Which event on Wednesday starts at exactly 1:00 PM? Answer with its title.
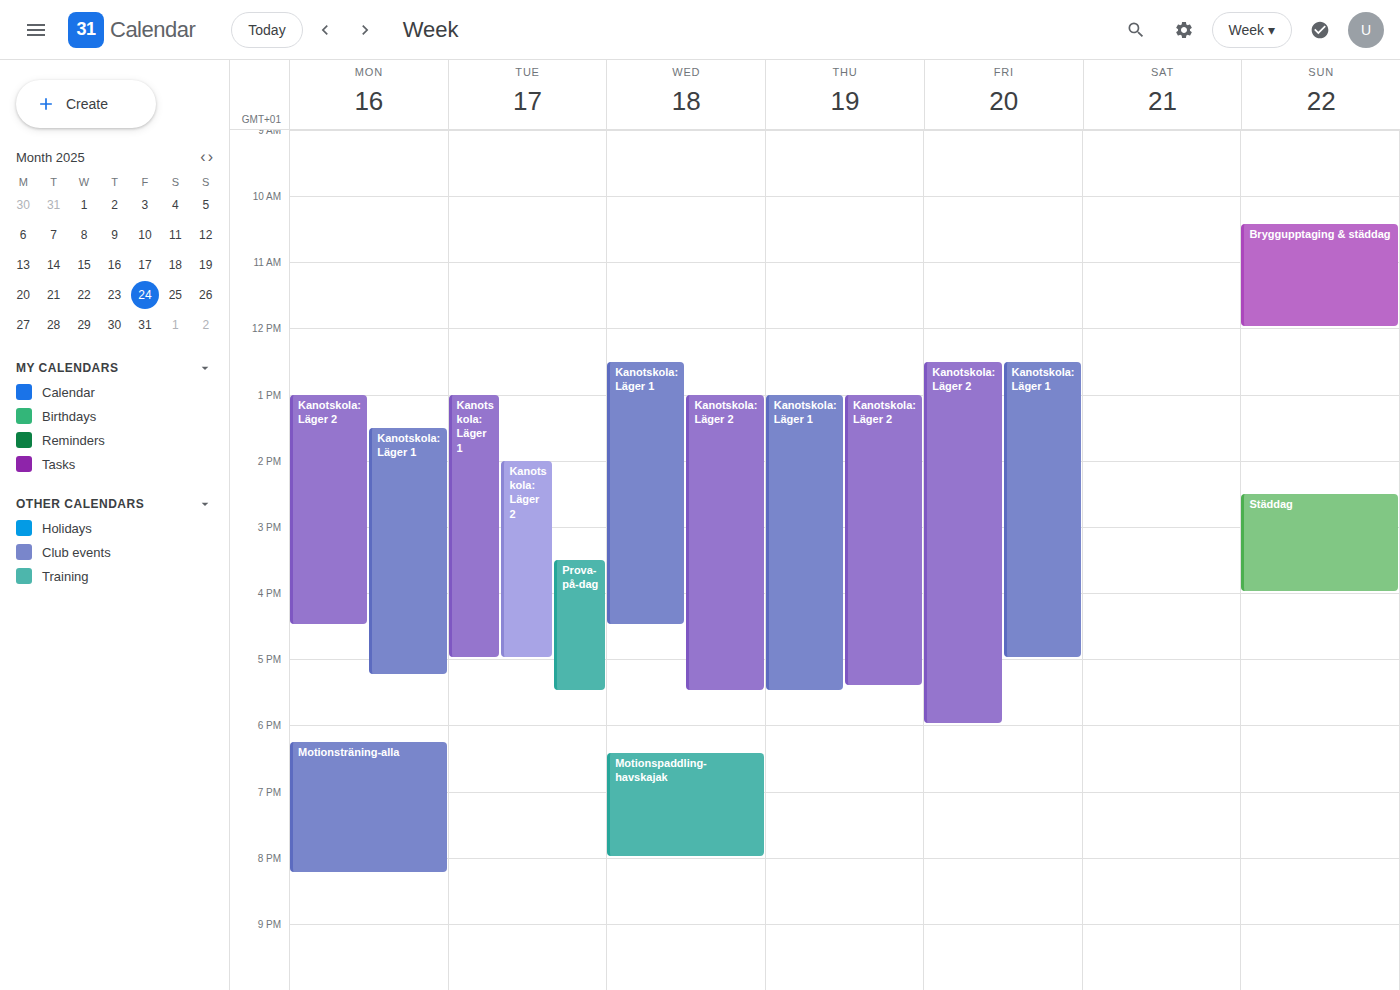
"Kanotskola: Läger 2"